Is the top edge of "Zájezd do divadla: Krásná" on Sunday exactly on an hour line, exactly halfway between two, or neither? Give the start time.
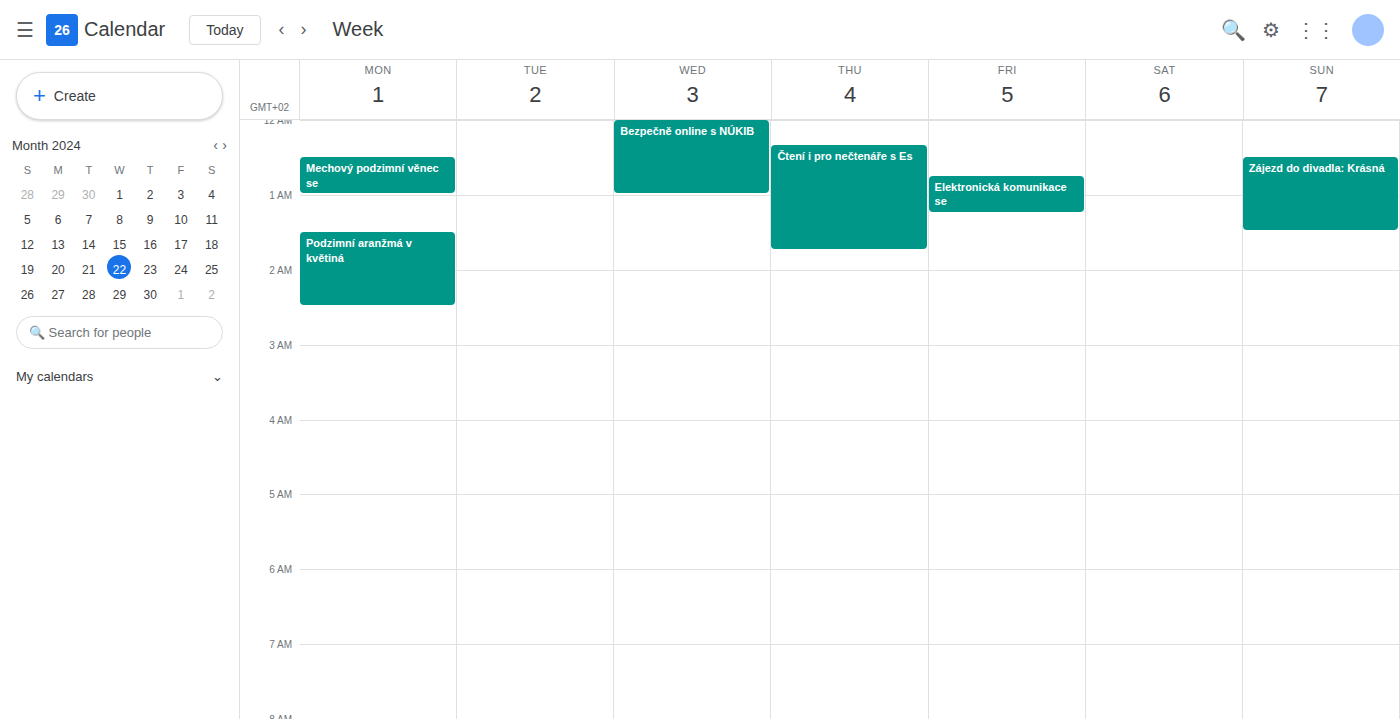
12:30 AM -- halfway between the 12 AM and 1 AM lines.